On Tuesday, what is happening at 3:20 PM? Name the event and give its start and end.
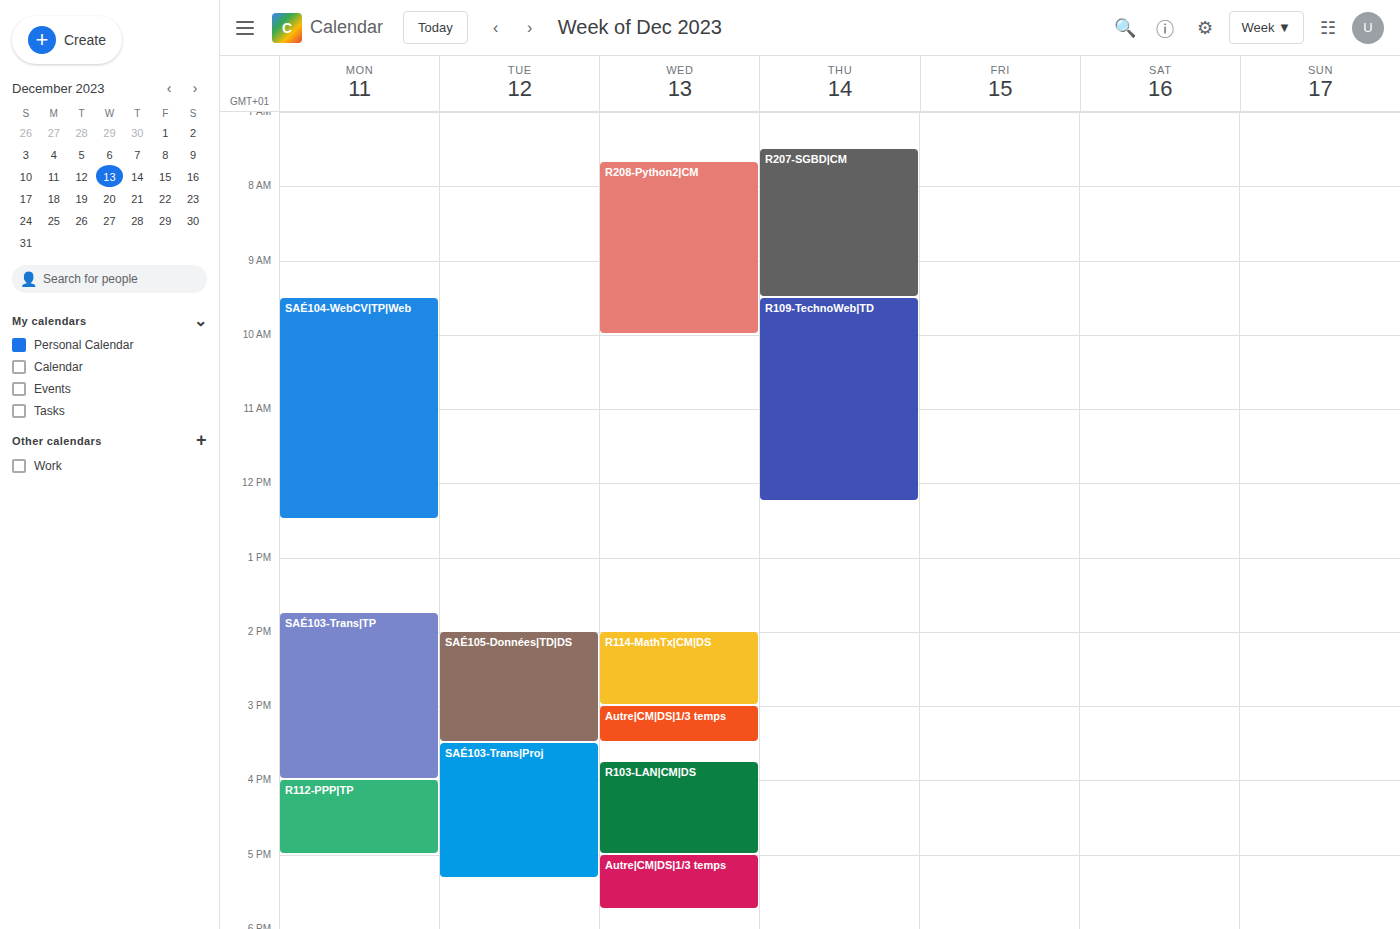
"SAÉ105-Données|TD|DS", 2:00 PM to 3:30 PM